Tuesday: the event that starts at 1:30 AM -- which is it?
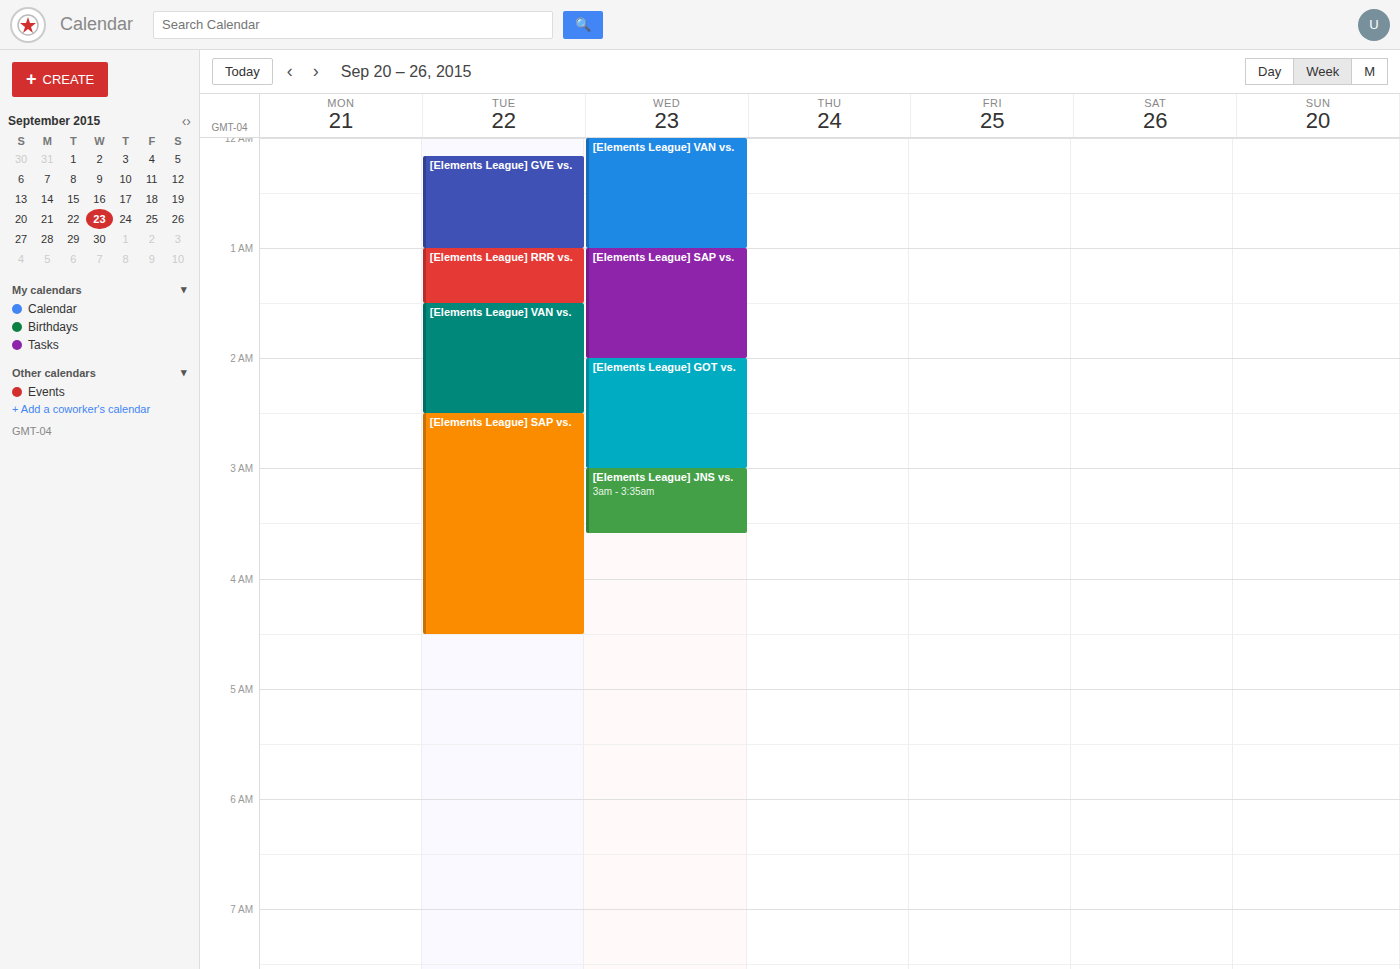
"[Elements League] VAN vs."